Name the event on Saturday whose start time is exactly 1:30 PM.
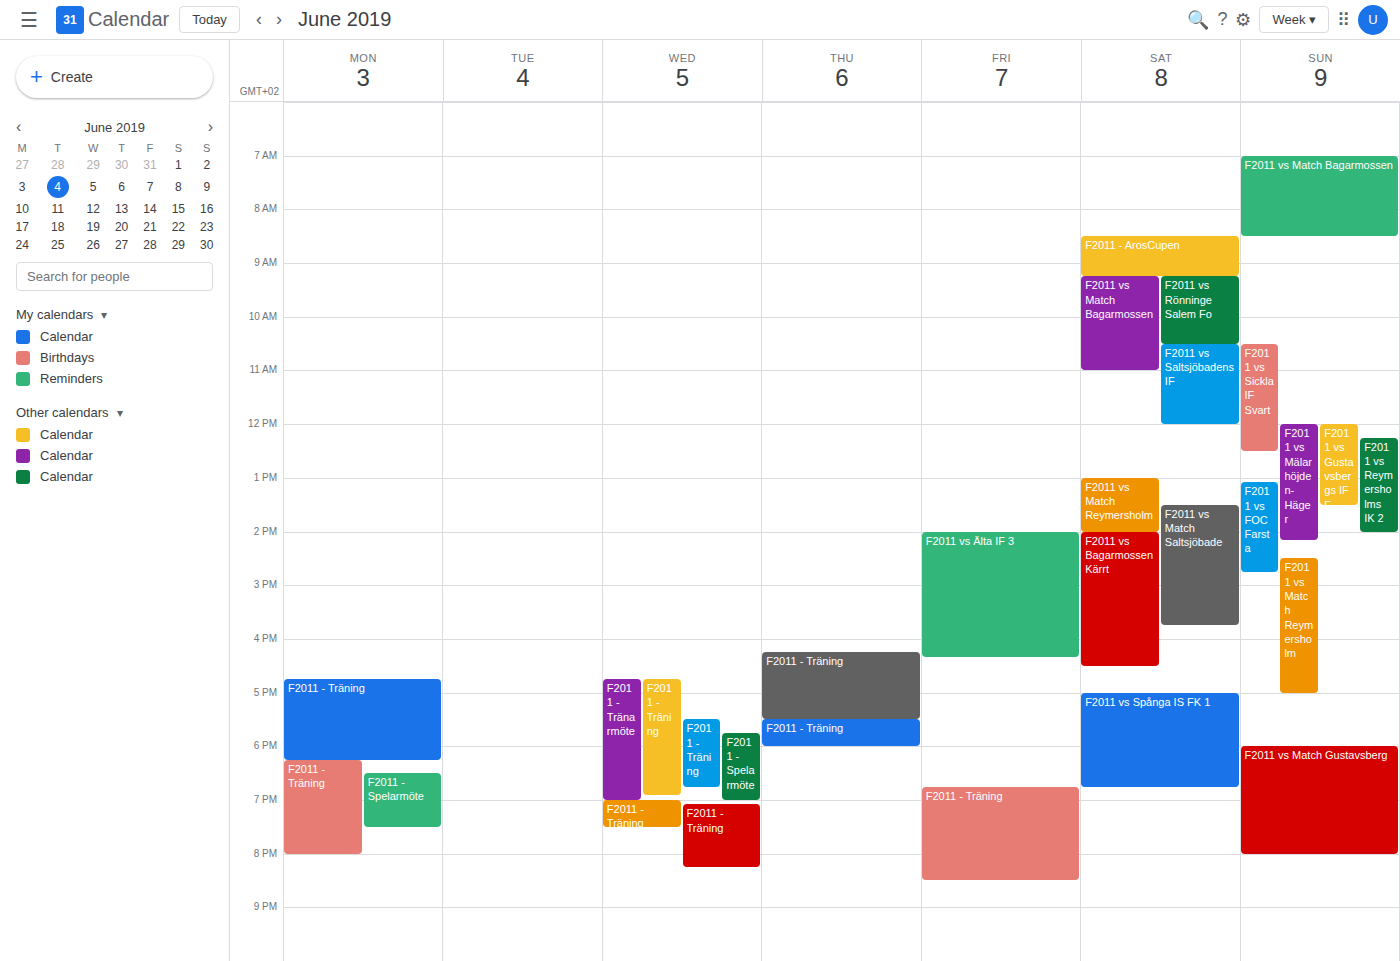
"F2011 vs Match Saltsjöbade"